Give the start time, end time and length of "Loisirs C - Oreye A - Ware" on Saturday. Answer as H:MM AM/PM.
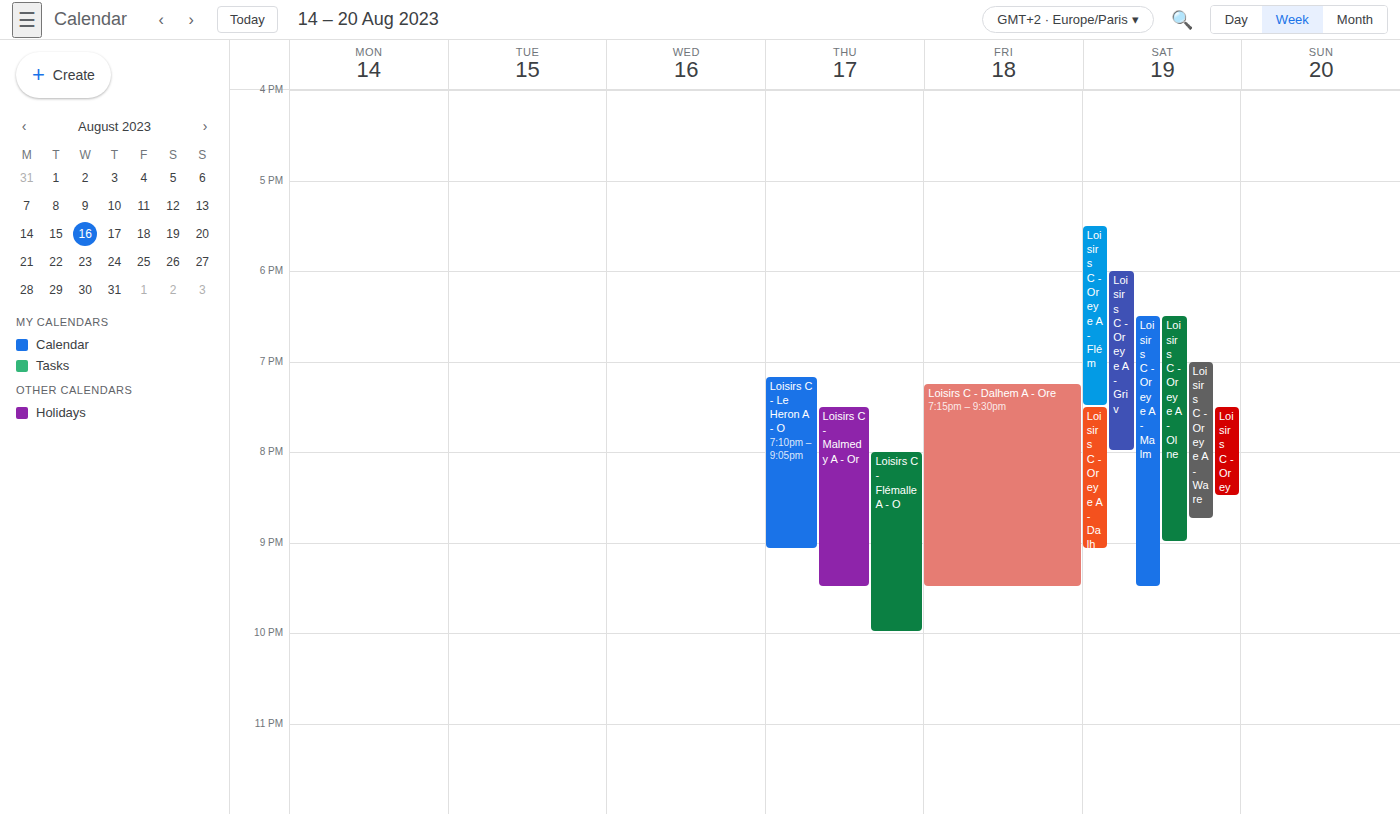
7:00 PM to 8:45 PM, 1 hour 45 minutes